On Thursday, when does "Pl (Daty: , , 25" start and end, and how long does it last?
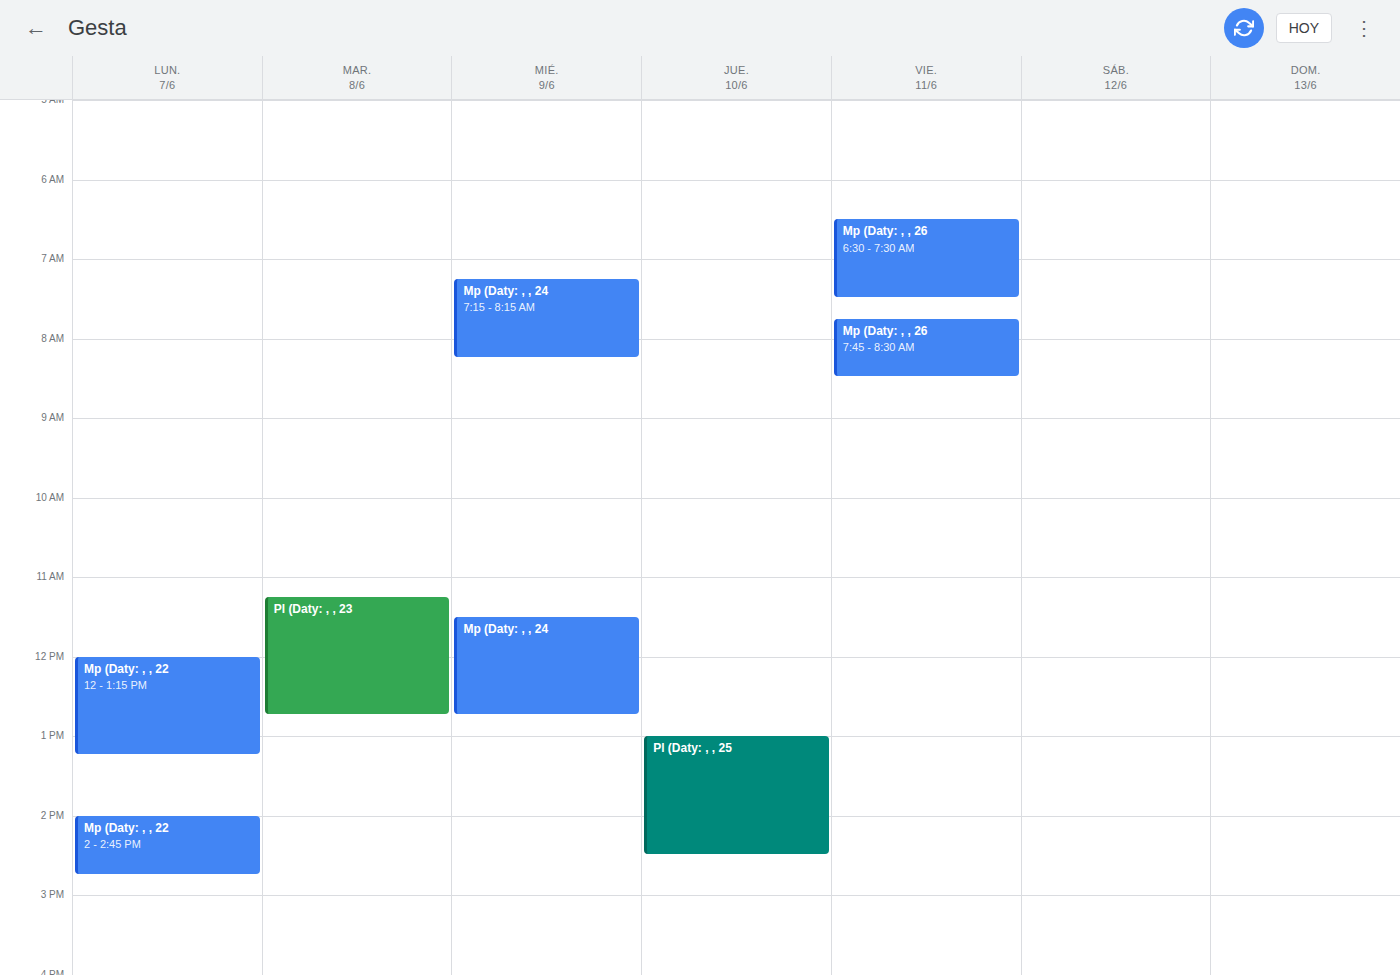
1:00 PM to 2:30 PM, 1 hour 30 minutes